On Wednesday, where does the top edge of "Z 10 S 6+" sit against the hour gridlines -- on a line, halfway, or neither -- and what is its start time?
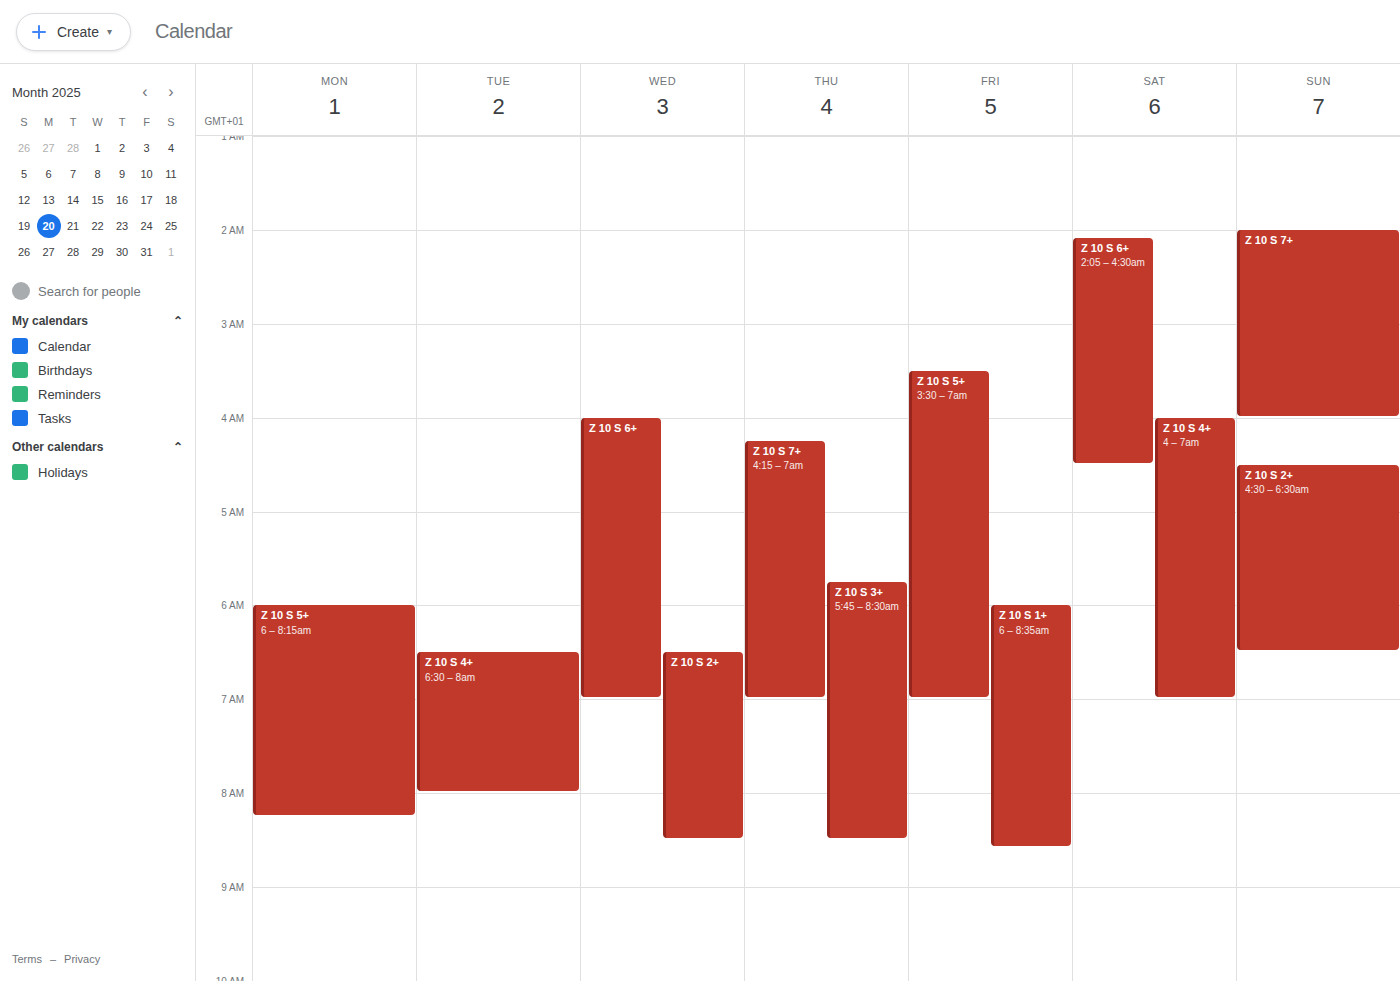
04:00 -- exactly on the 04:00 line.